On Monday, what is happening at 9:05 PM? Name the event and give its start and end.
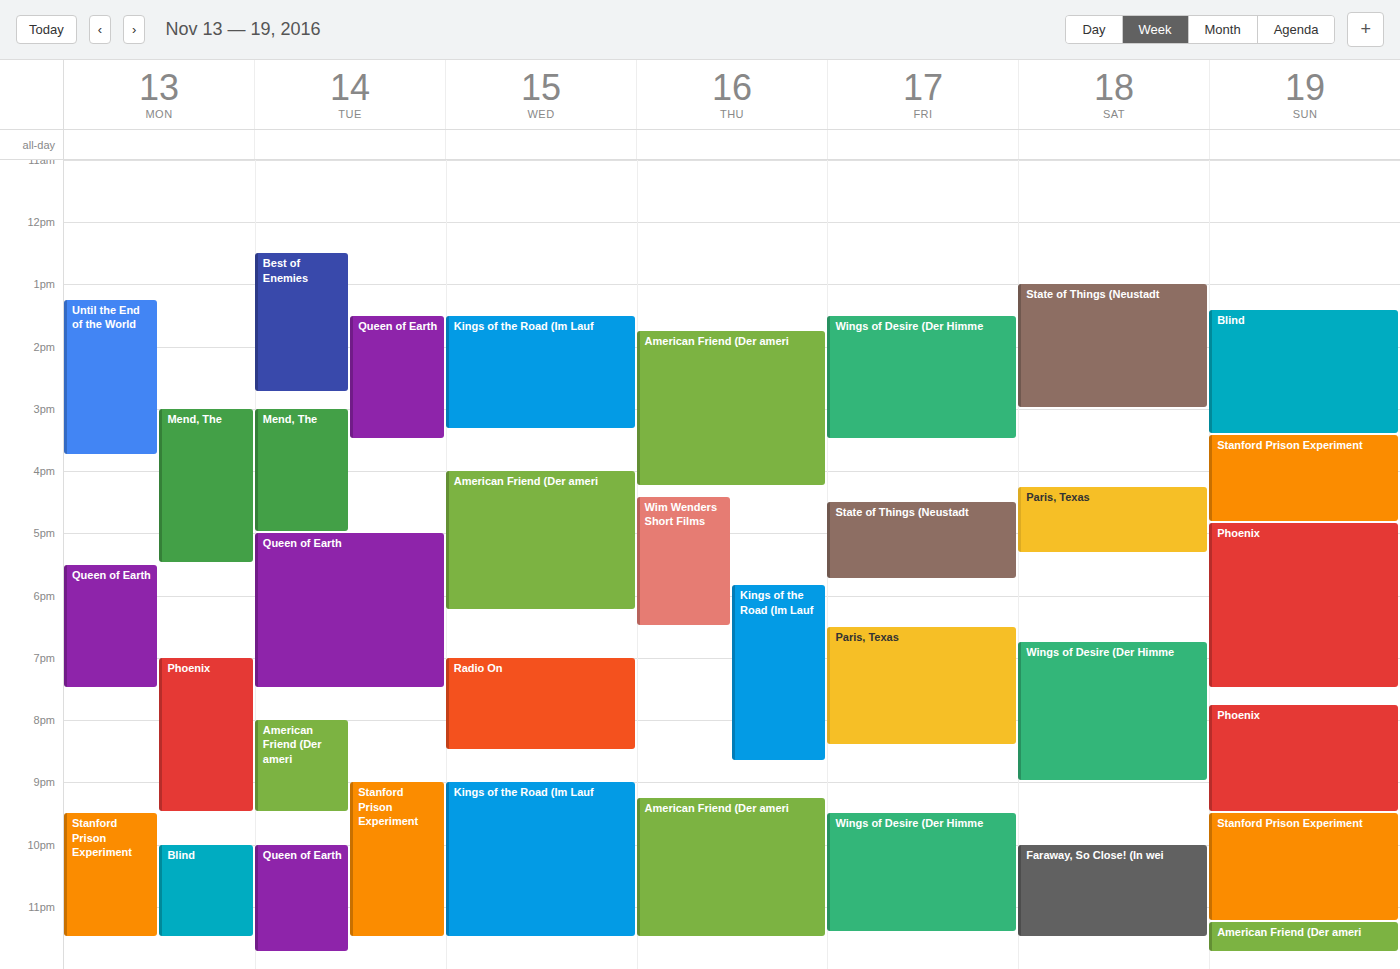
"Phoenix", 7:00 PM to 9:30 PM